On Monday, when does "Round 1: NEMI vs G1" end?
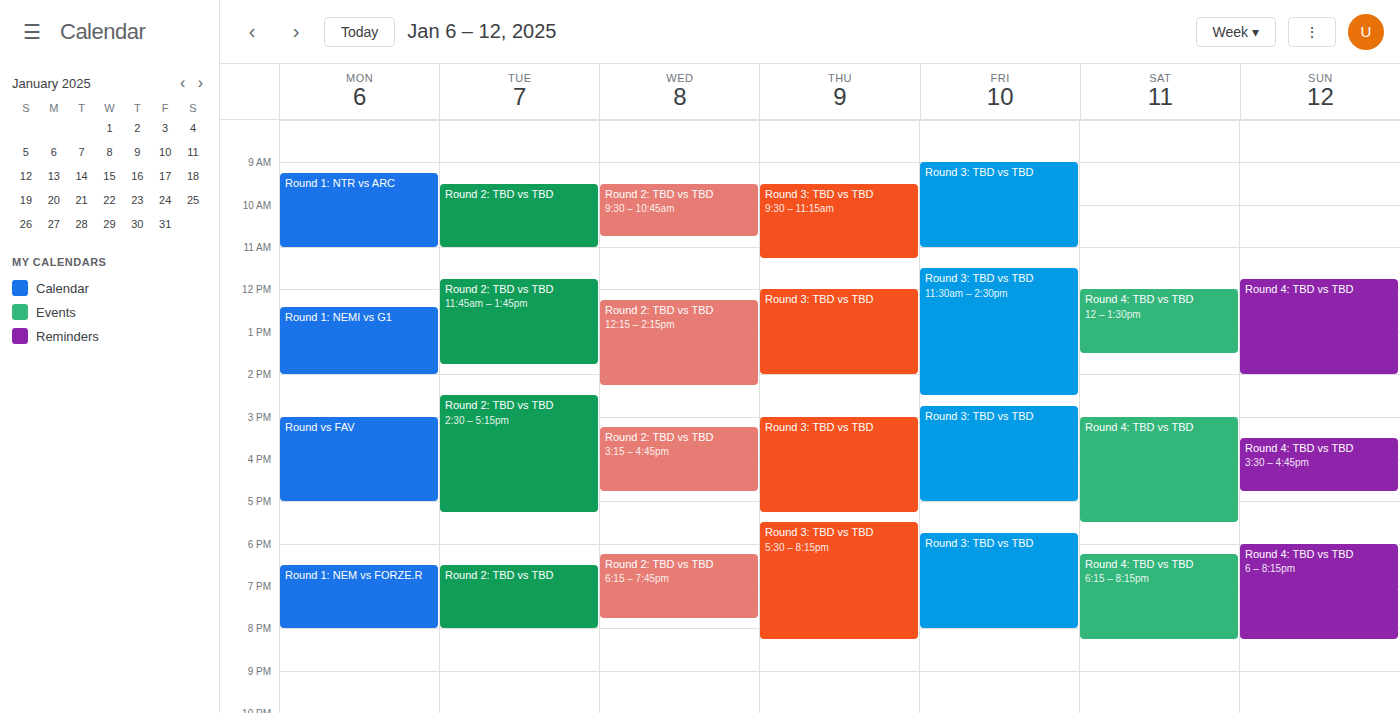
2:00 PM